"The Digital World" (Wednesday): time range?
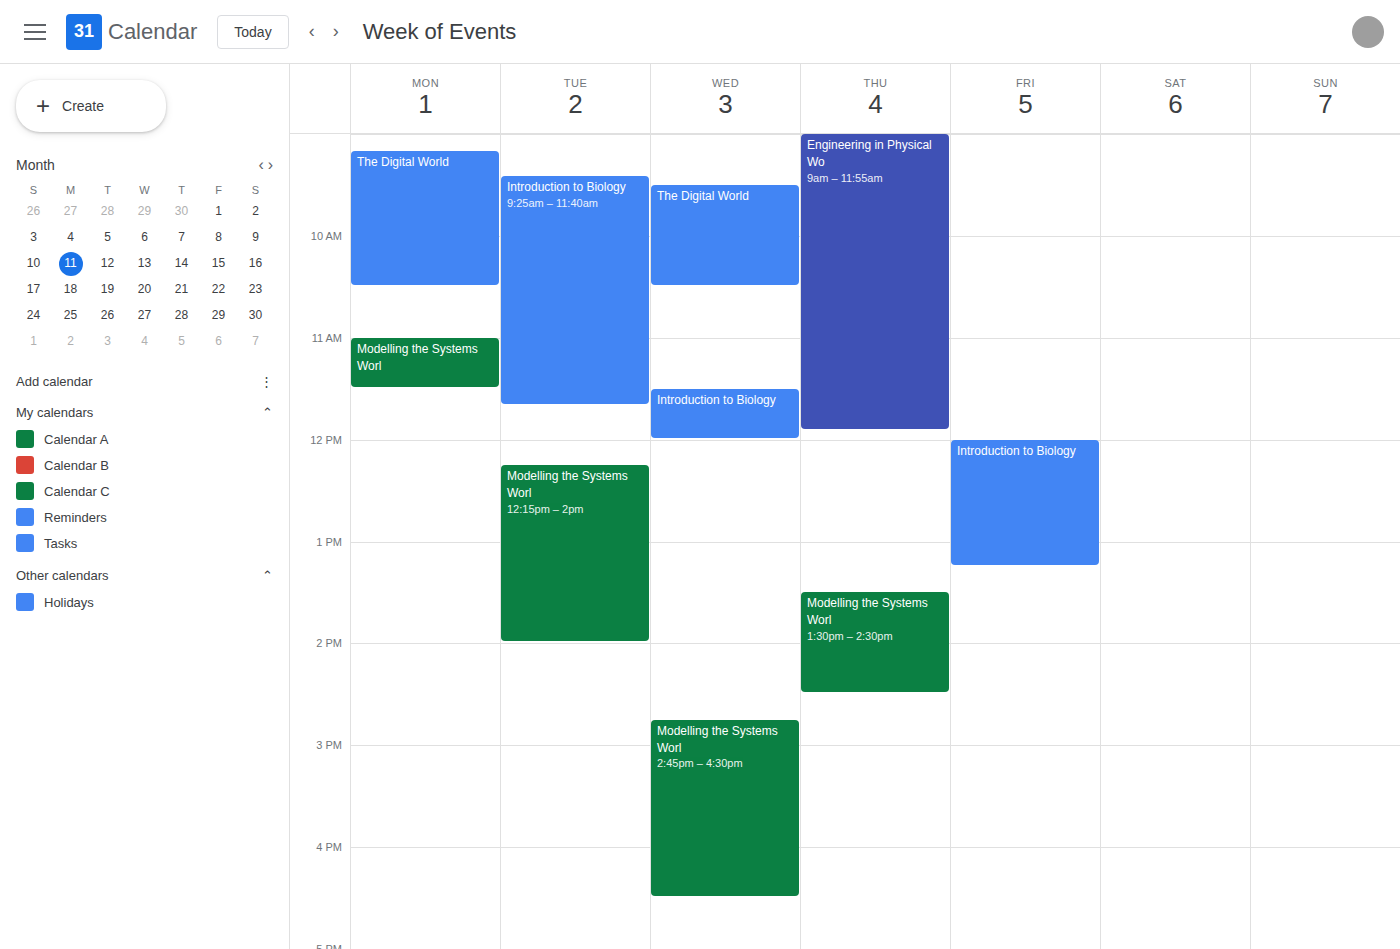
9:30 AM to 10:30 AM